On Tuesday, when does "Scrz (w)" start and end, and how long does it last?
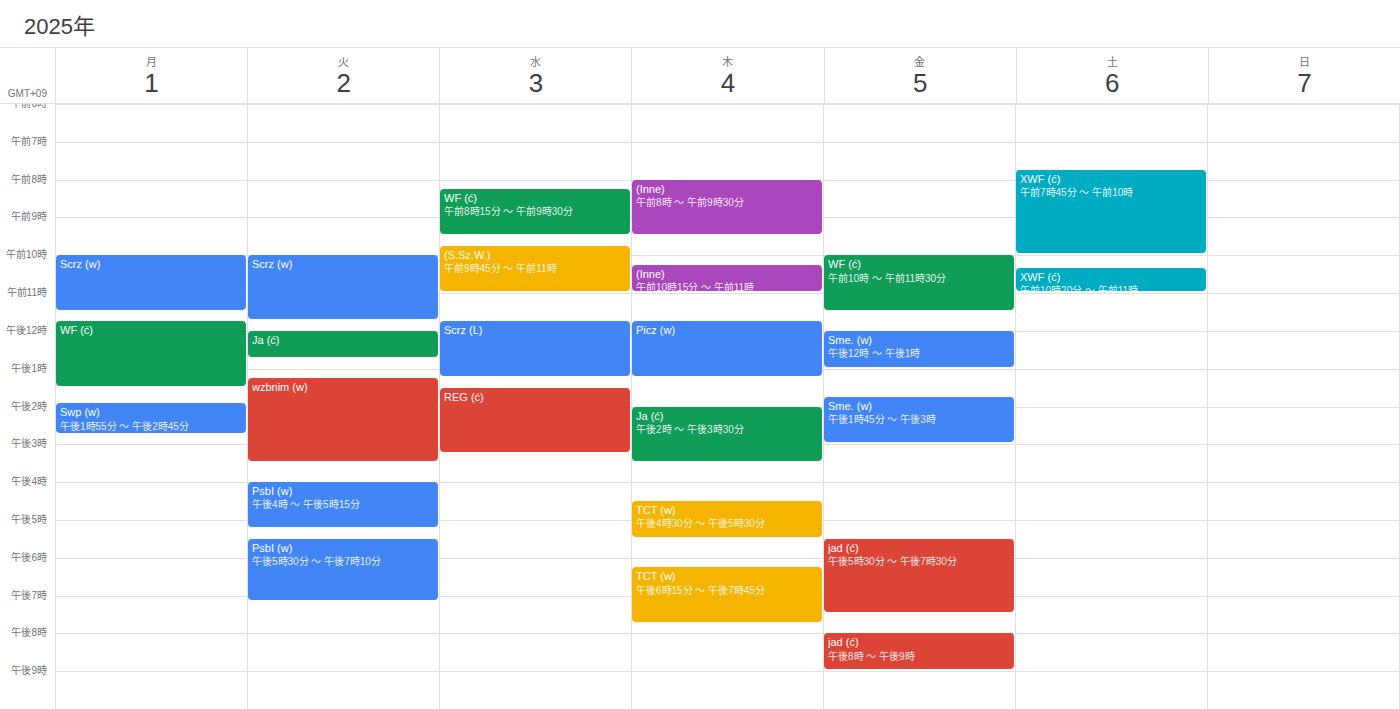
10:00 to 11:45, 1 hour 45 minutes